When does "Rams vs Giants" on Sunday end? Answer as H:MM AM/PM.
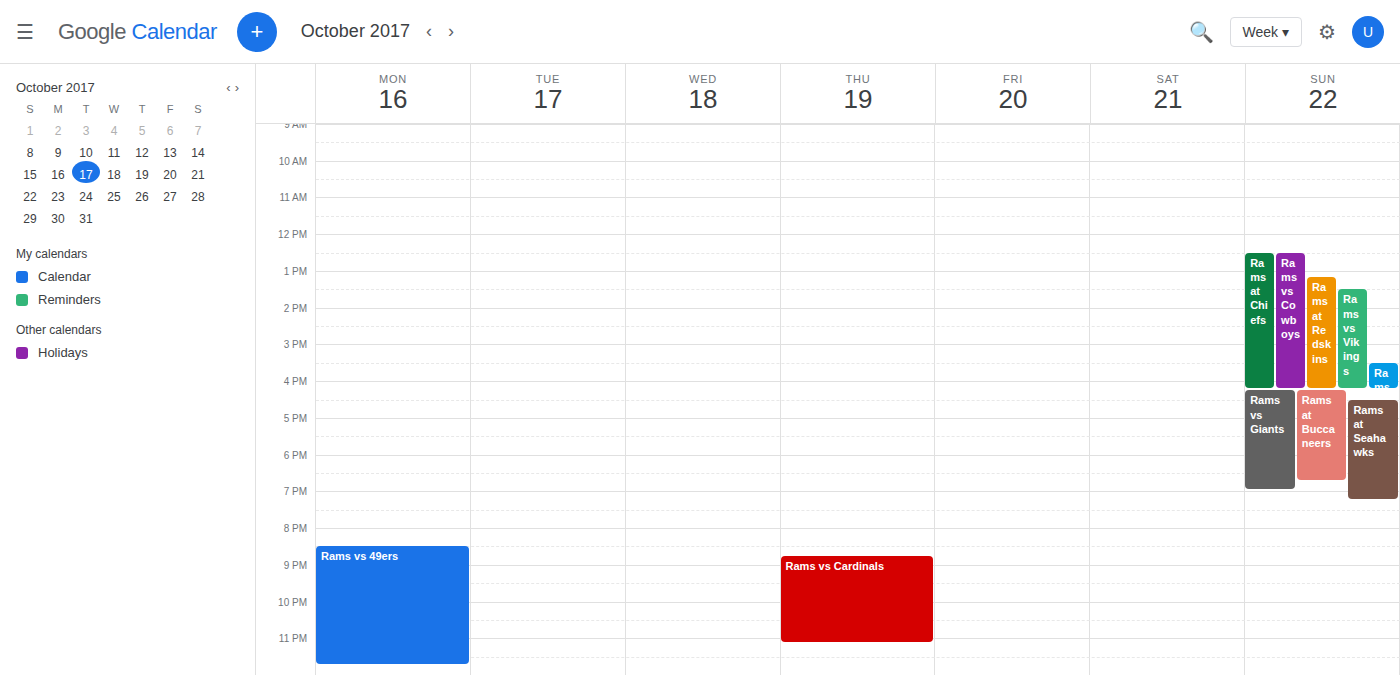
7:00 PM